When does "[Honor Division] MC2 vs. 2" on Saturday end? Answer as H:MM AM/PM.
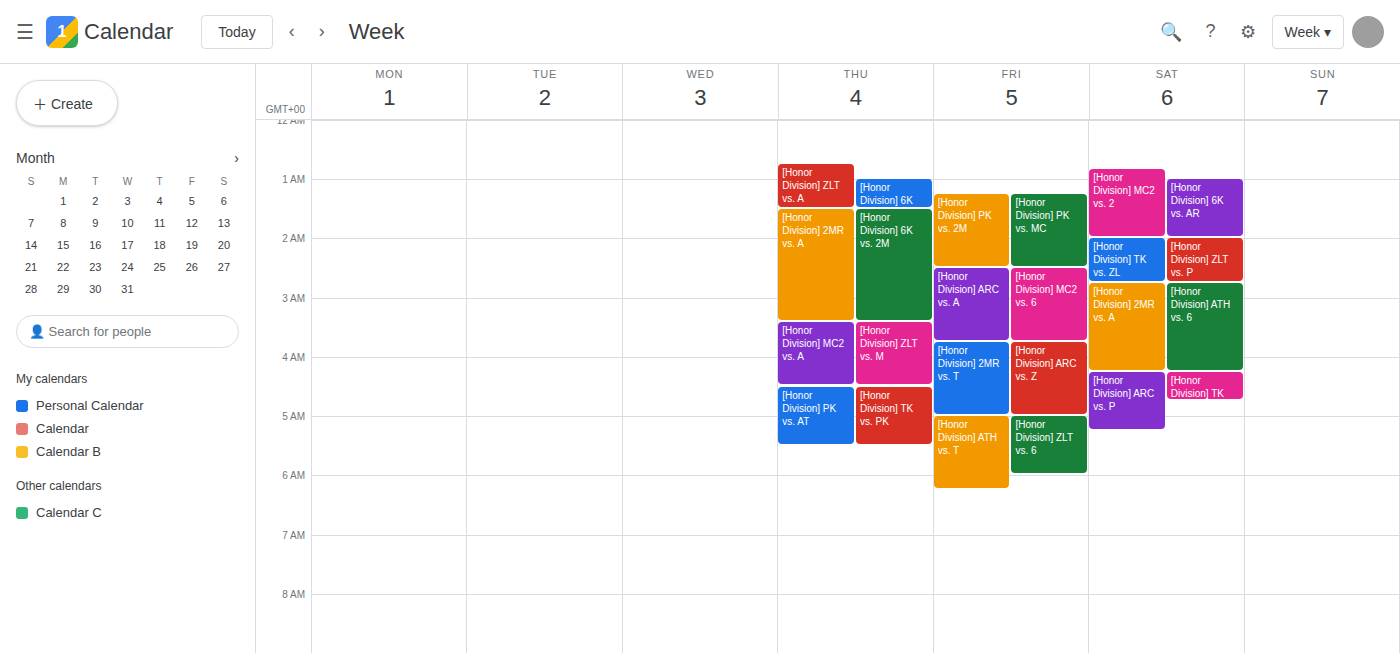
2:00 AM